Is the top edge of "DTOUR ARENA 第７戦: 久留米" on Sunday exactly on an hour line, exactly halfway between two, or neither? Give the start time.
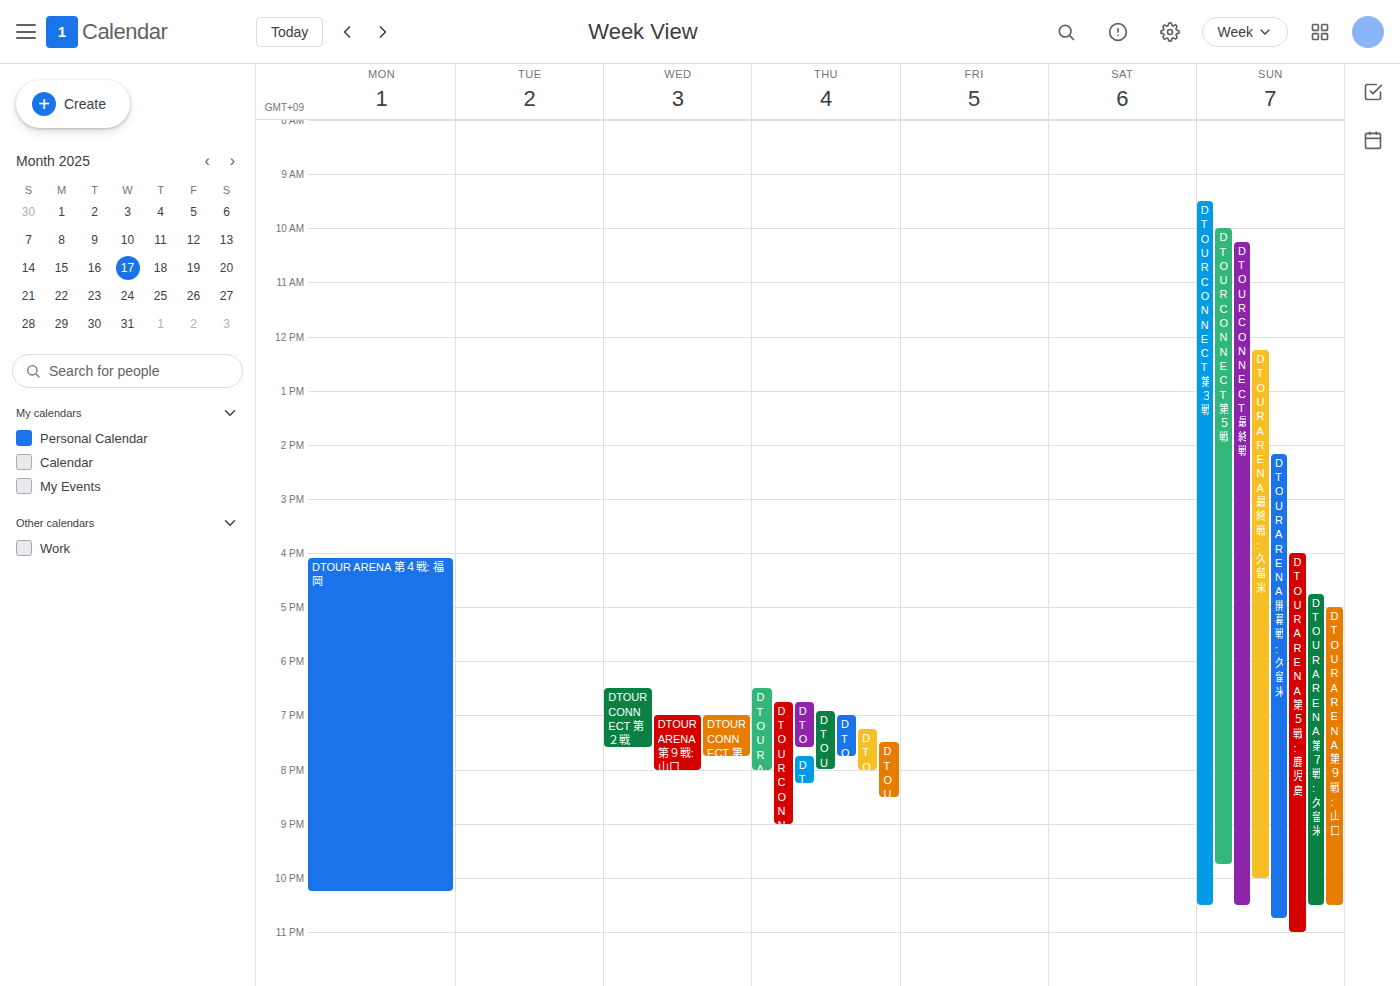
4:45 PM -- neither: three quarters of the way from the 4 PM line to the 5 PM line.